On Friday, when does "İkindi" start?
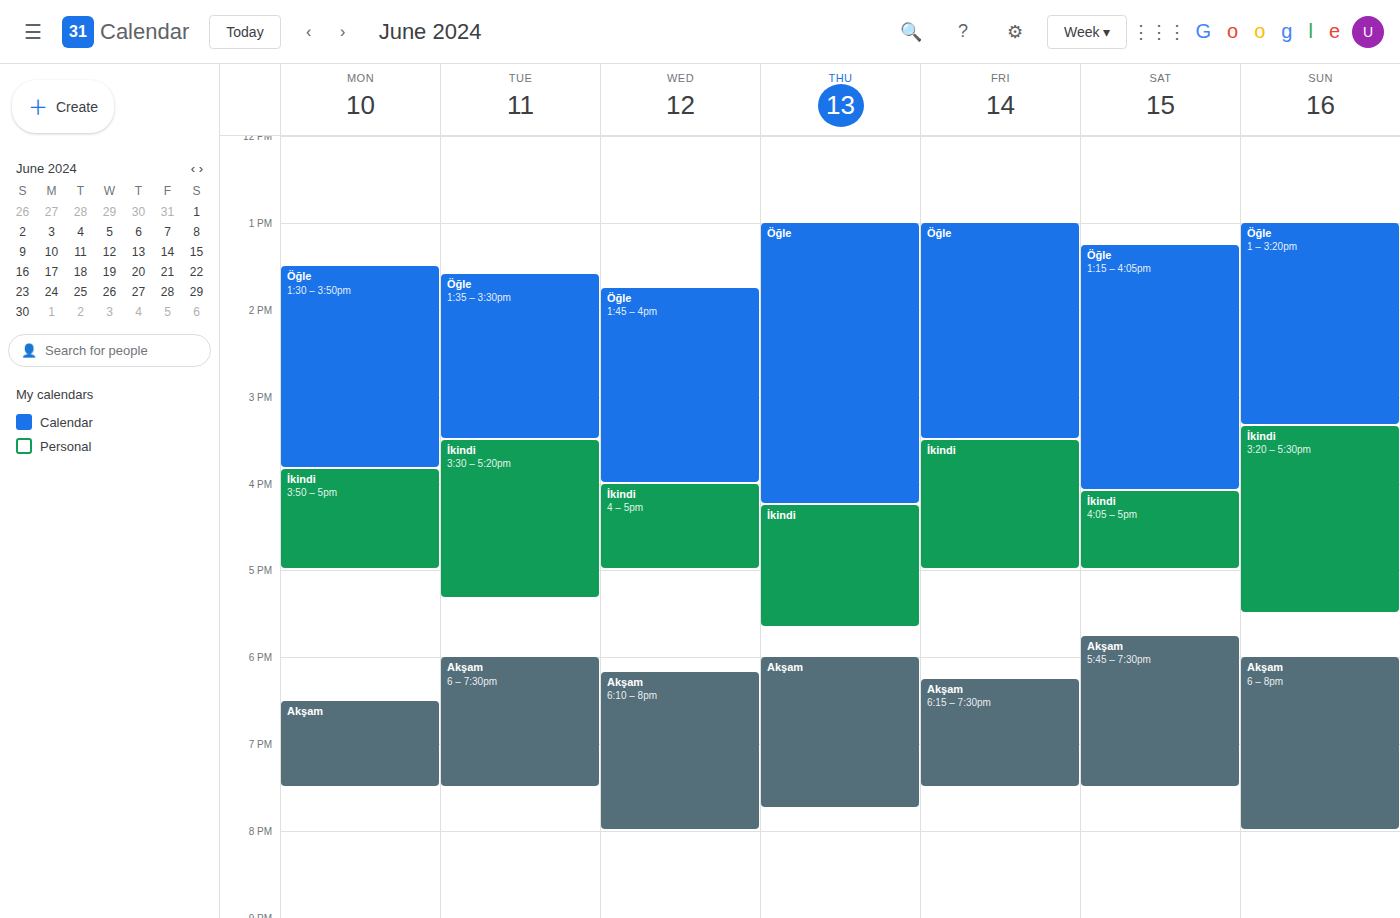
3:30 PM